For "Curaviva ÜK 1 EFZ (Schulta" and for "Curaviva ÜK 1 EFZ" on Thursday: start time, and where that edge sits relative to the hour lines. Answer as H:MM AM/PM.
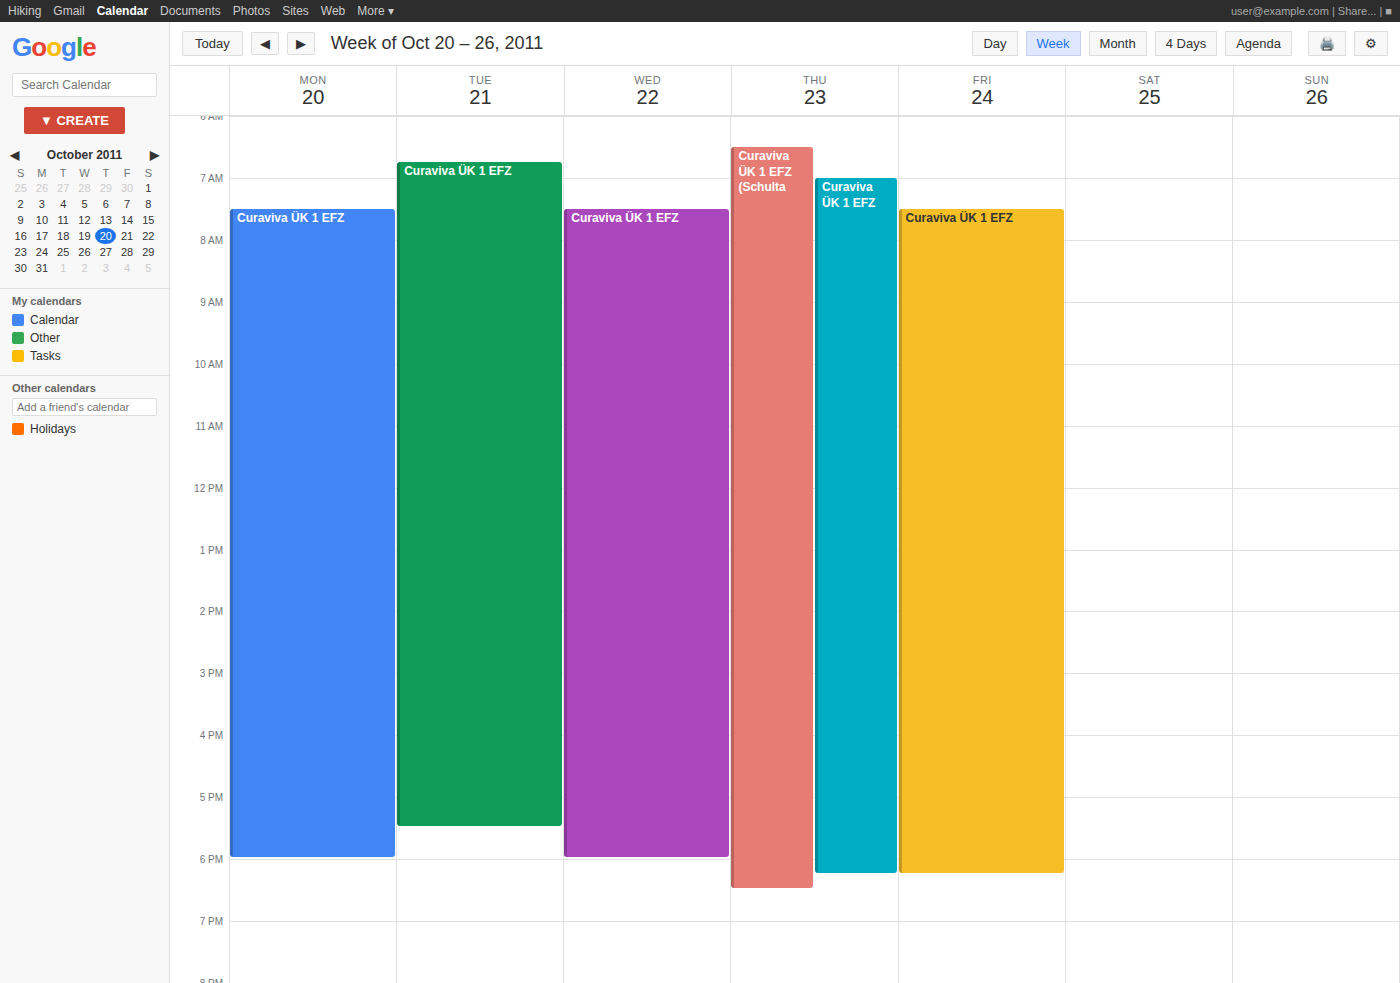
"Curaviva ÜK 1 EFZ (Schulta": 6:30 AM, halfway between the 6 AM and 7 AM lines. "Curaviva ÜK 1 EFZ": 7:00 AM, exactly on the 7 AM line.